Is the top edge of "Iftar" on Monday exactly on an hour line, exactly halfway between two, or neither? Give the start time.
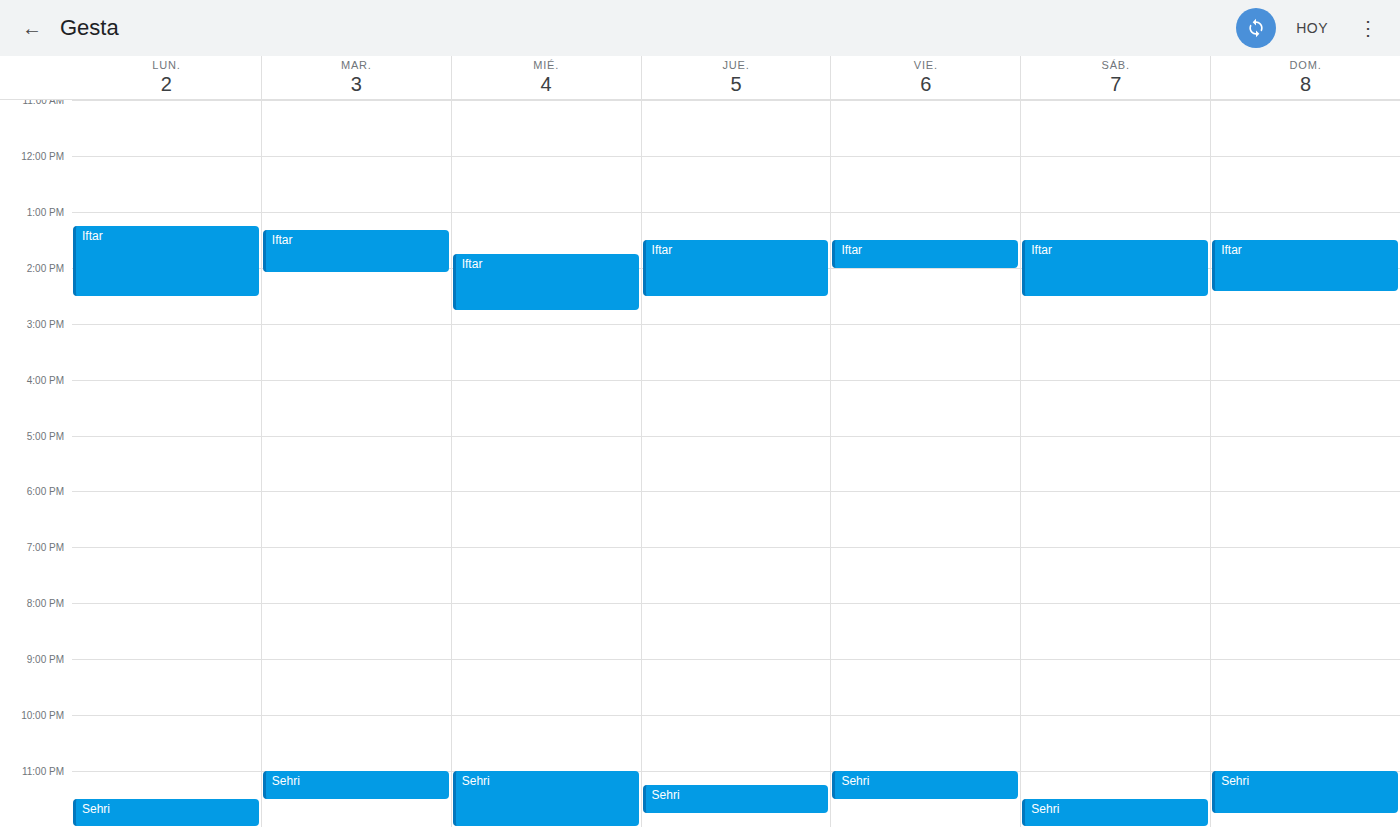
1:15 PM -- neither: a quarter of the way from the 1 PM line to the 2 PM line.